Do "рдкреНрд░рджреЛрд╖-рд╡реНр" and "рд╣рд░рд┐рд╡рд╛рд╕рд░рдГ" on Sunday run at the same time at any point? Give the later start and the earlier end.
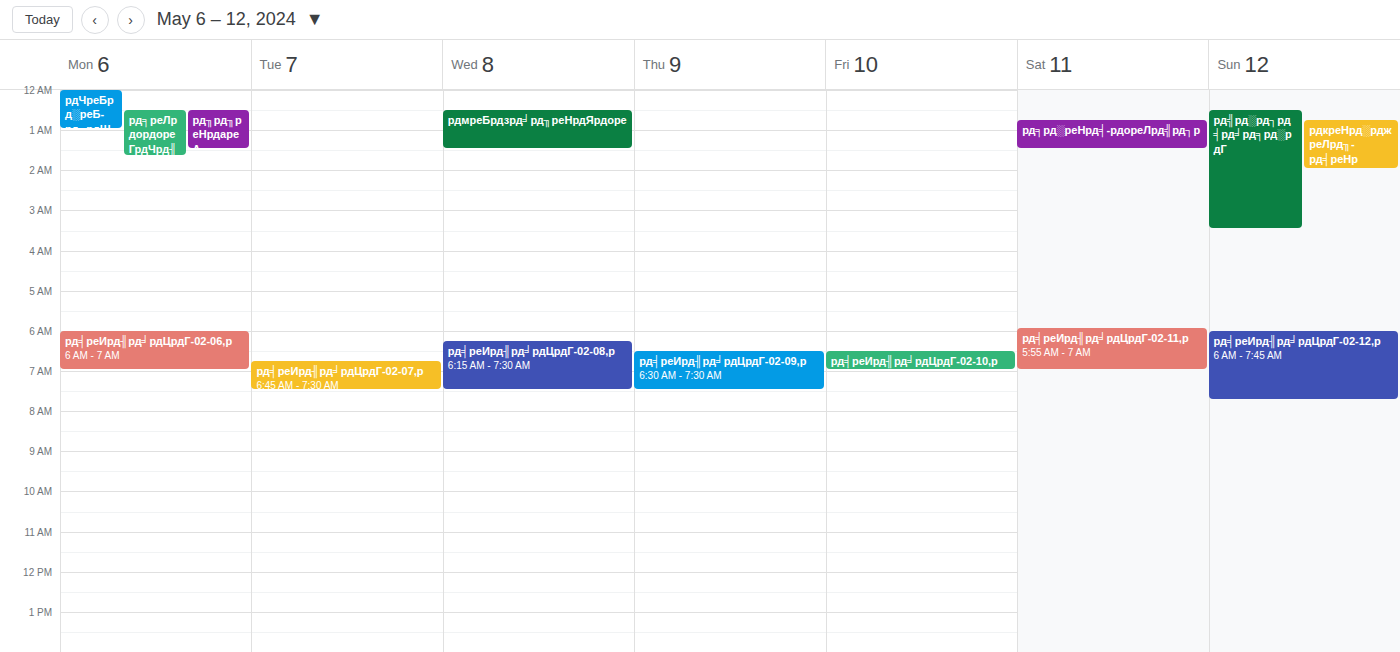
"рдкреНрд░рджреЛрд╖-рд╡реНр" runs 12:45 AM to 2:00 AM, inside "рд╣рд░рд┐рд╡рд╛рд╕рд░рдГ" -- they overlap.